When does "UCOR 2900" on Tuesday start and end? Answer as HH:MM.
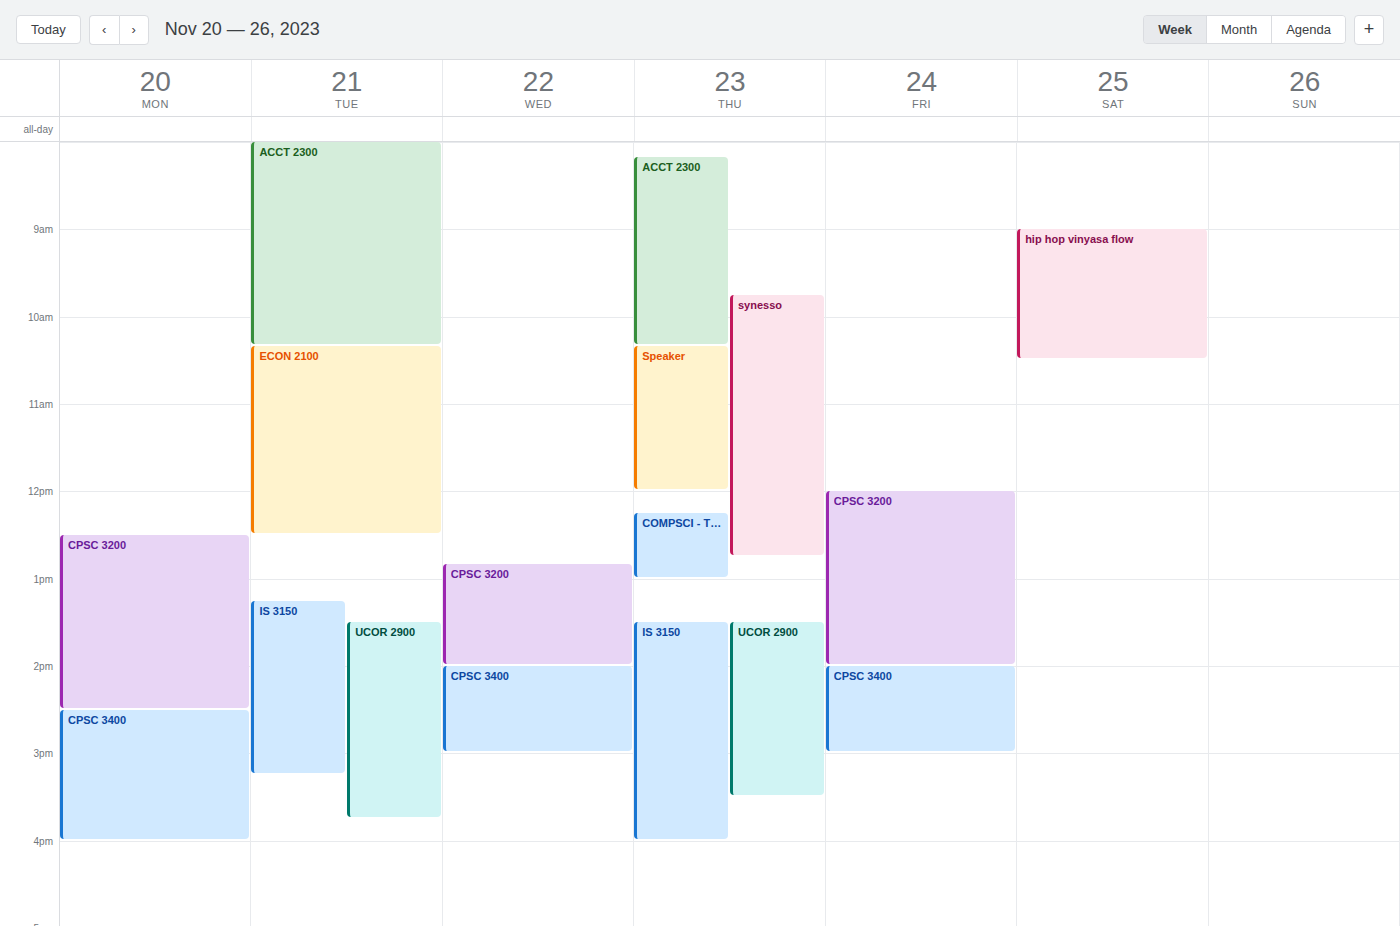
13:30 to 15:45